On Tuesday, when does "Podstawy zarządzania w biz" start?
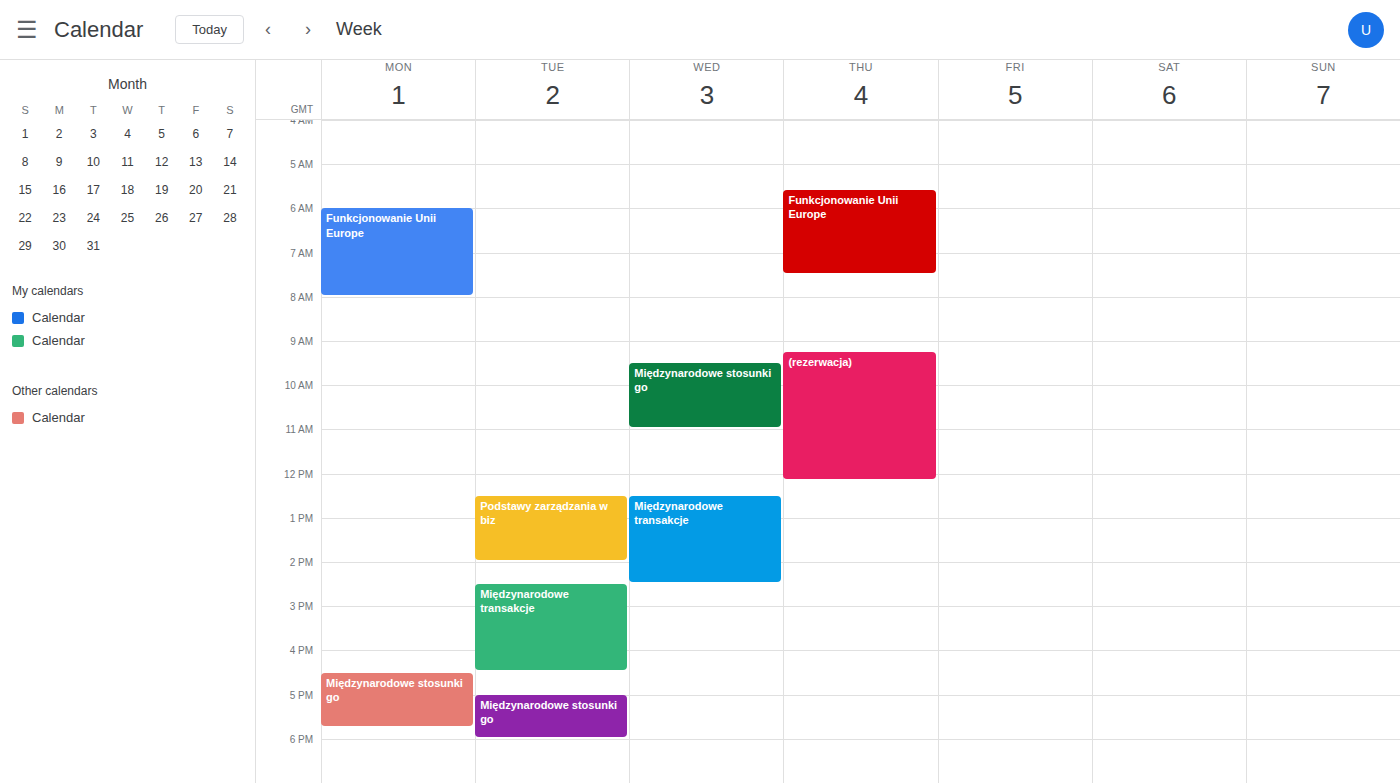
12:30